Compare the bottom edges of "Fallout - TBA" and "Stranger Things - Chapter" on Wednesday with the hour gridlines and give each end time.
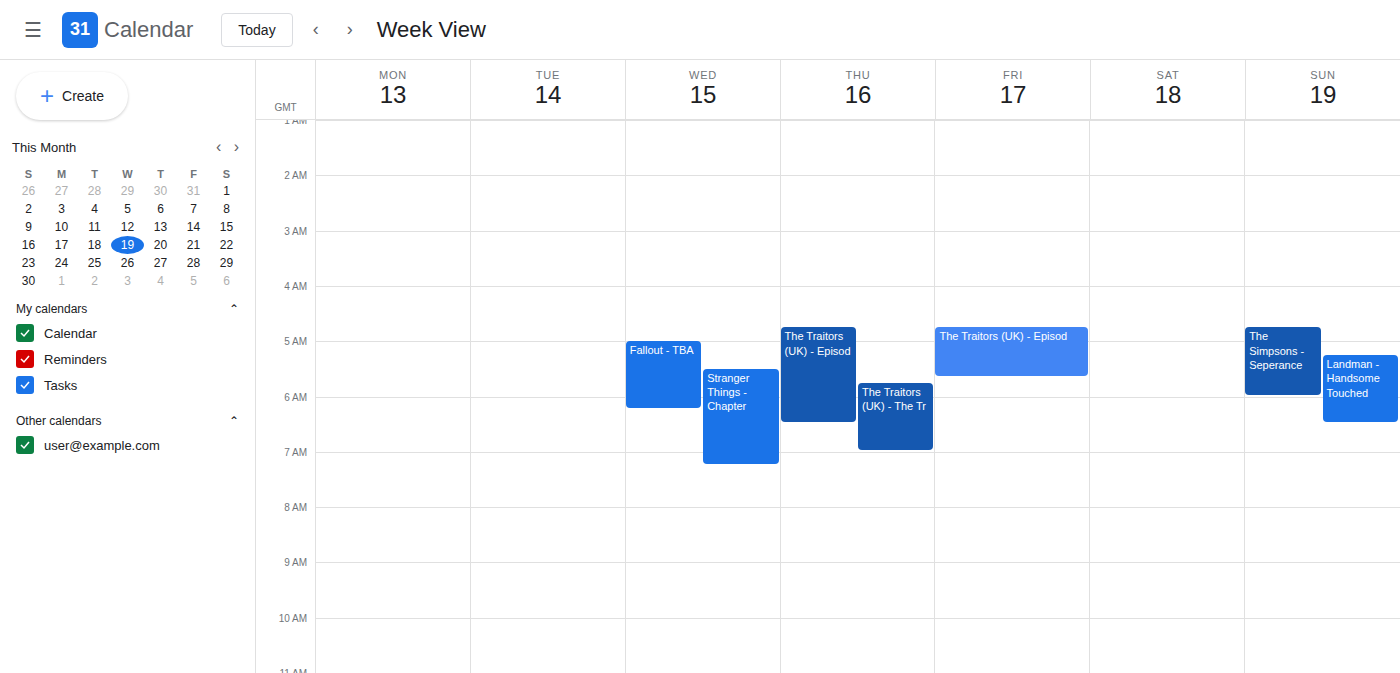
"Fallout - TBA": 6:15 AM, neither: a quarter of the way from the 6 AM line to the 7 AM line. "Stranger Things - Chapter": 7:15 AM, neither: a quarter of the way from the 7 AM line to the 8 AM line.